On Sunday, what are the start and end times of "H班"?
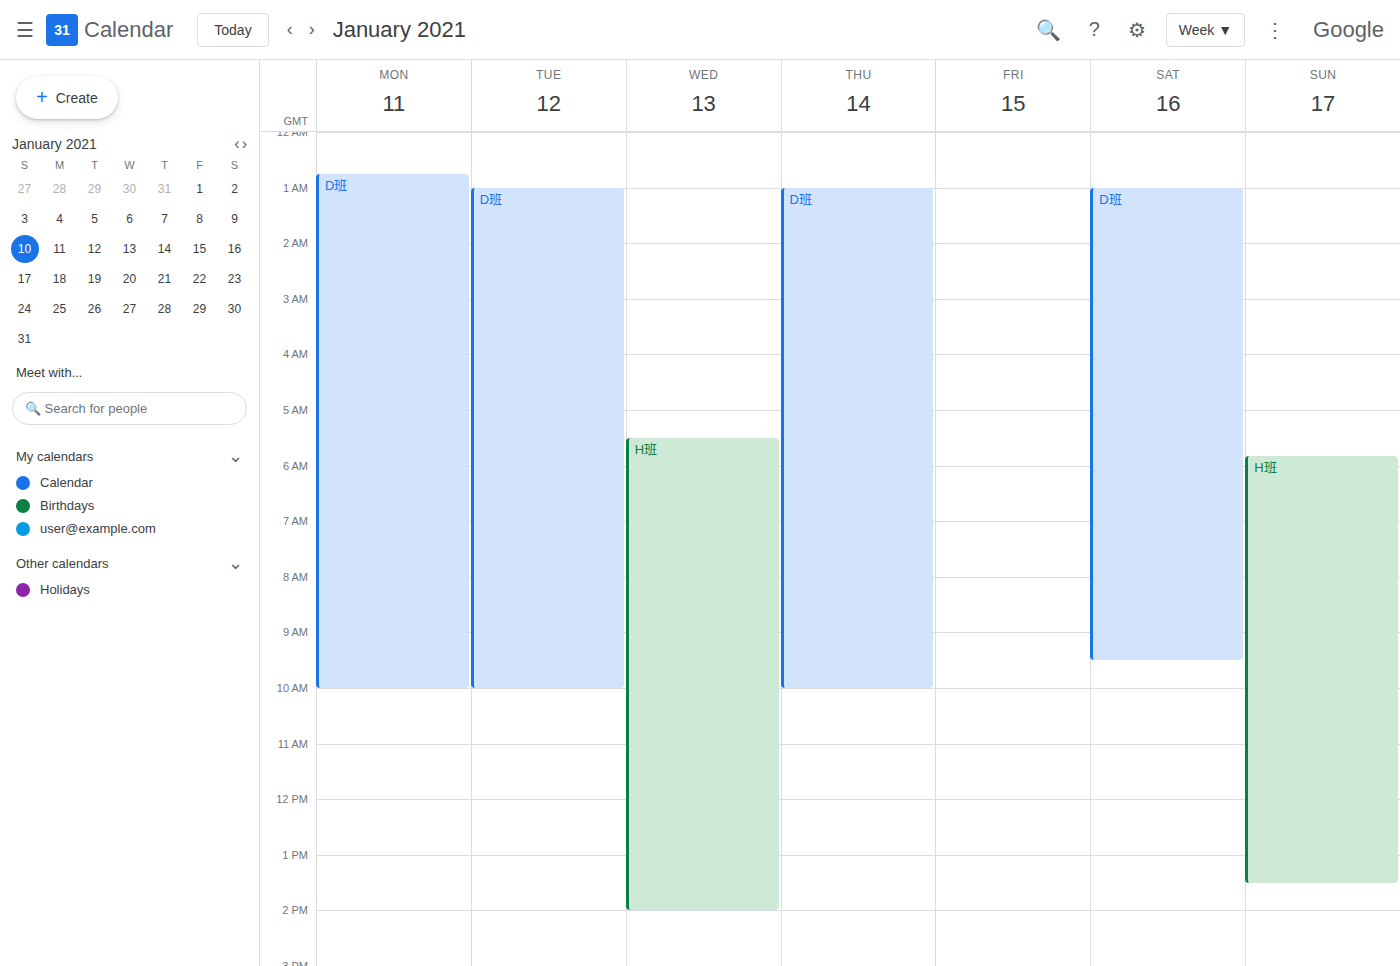
5:50 AM to 1:30 PM